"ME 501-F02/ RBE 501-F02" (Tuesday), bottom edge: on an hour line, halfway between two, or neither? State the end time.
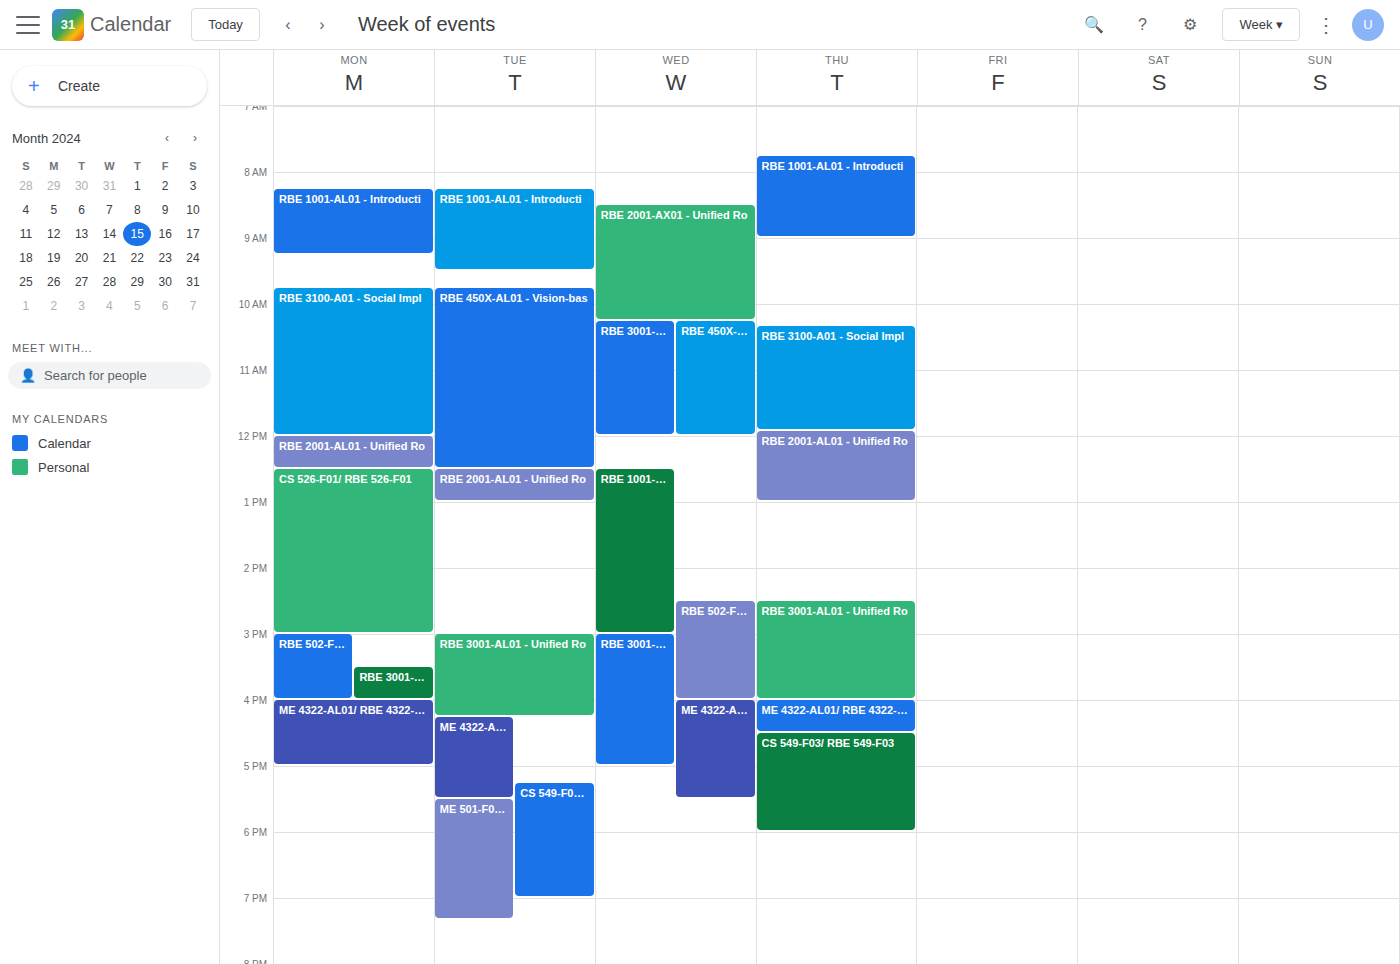
7:20 PM -- neither: 20 minutes below the 7 PM line and 40 minutes above the 8 PM line.